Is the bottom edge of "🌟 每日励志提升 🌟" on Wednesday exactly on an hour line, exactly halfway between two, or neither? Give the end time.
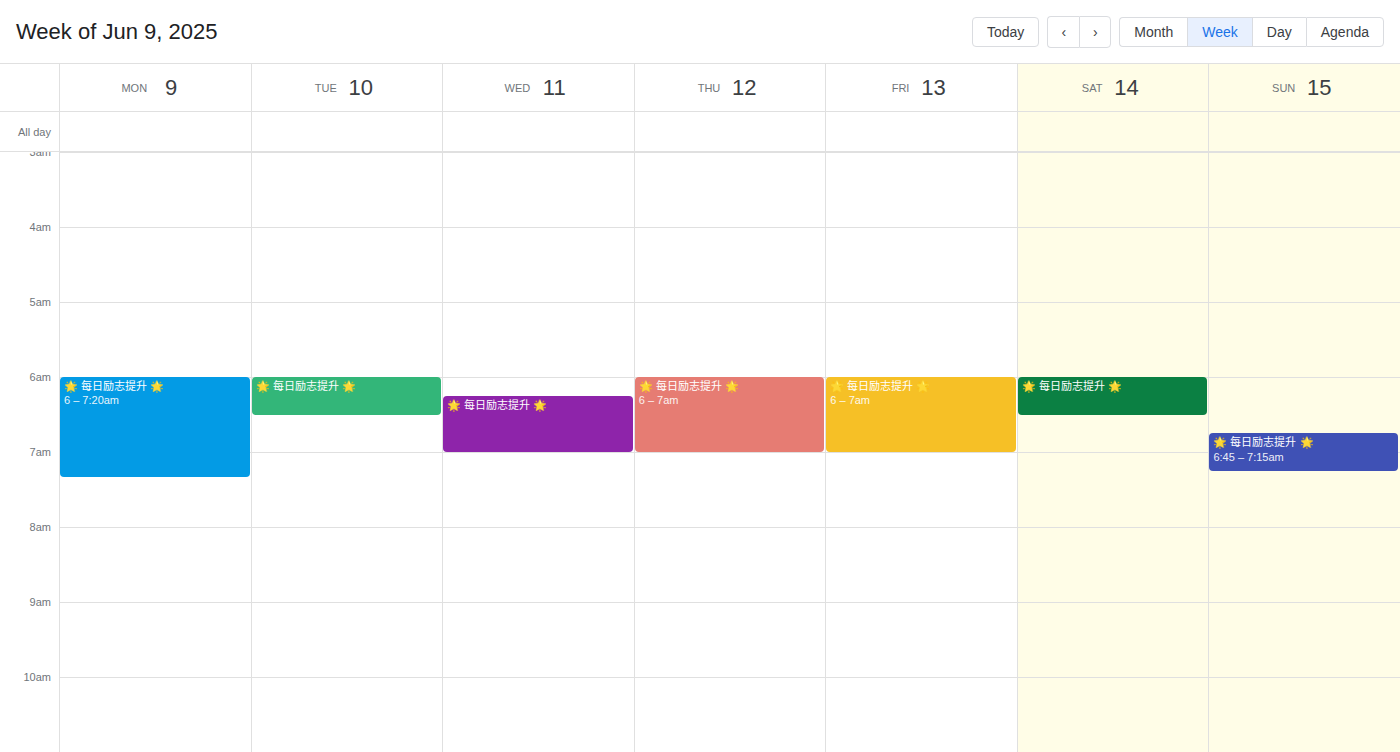
7:00 AM -- exactly on the 7 AM line.